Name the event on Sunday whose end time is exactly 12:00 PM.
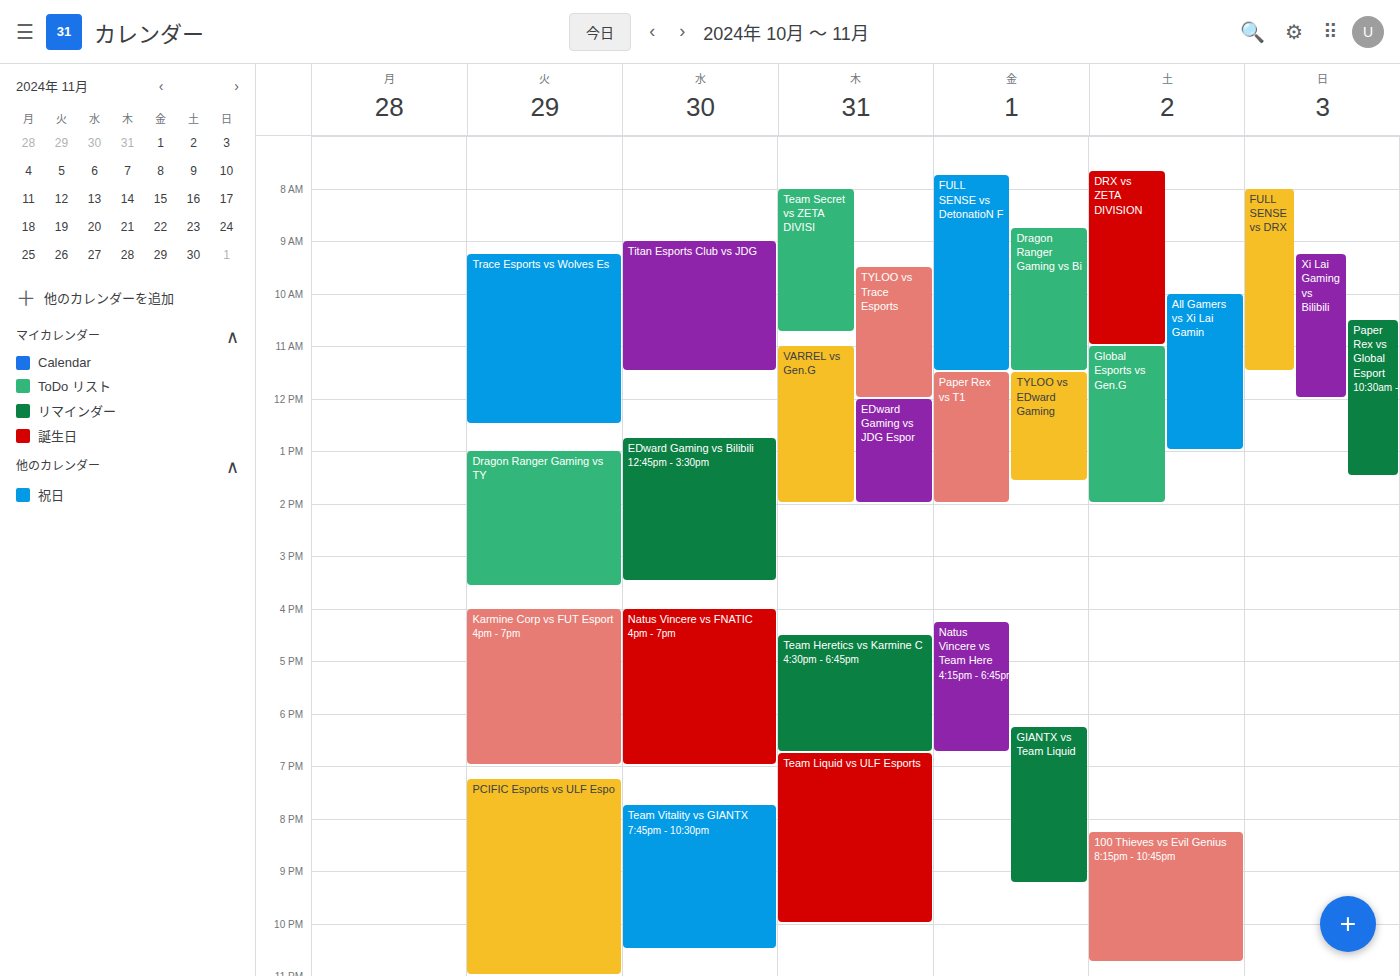
"Xi Lai Gaming vs Bilibili"